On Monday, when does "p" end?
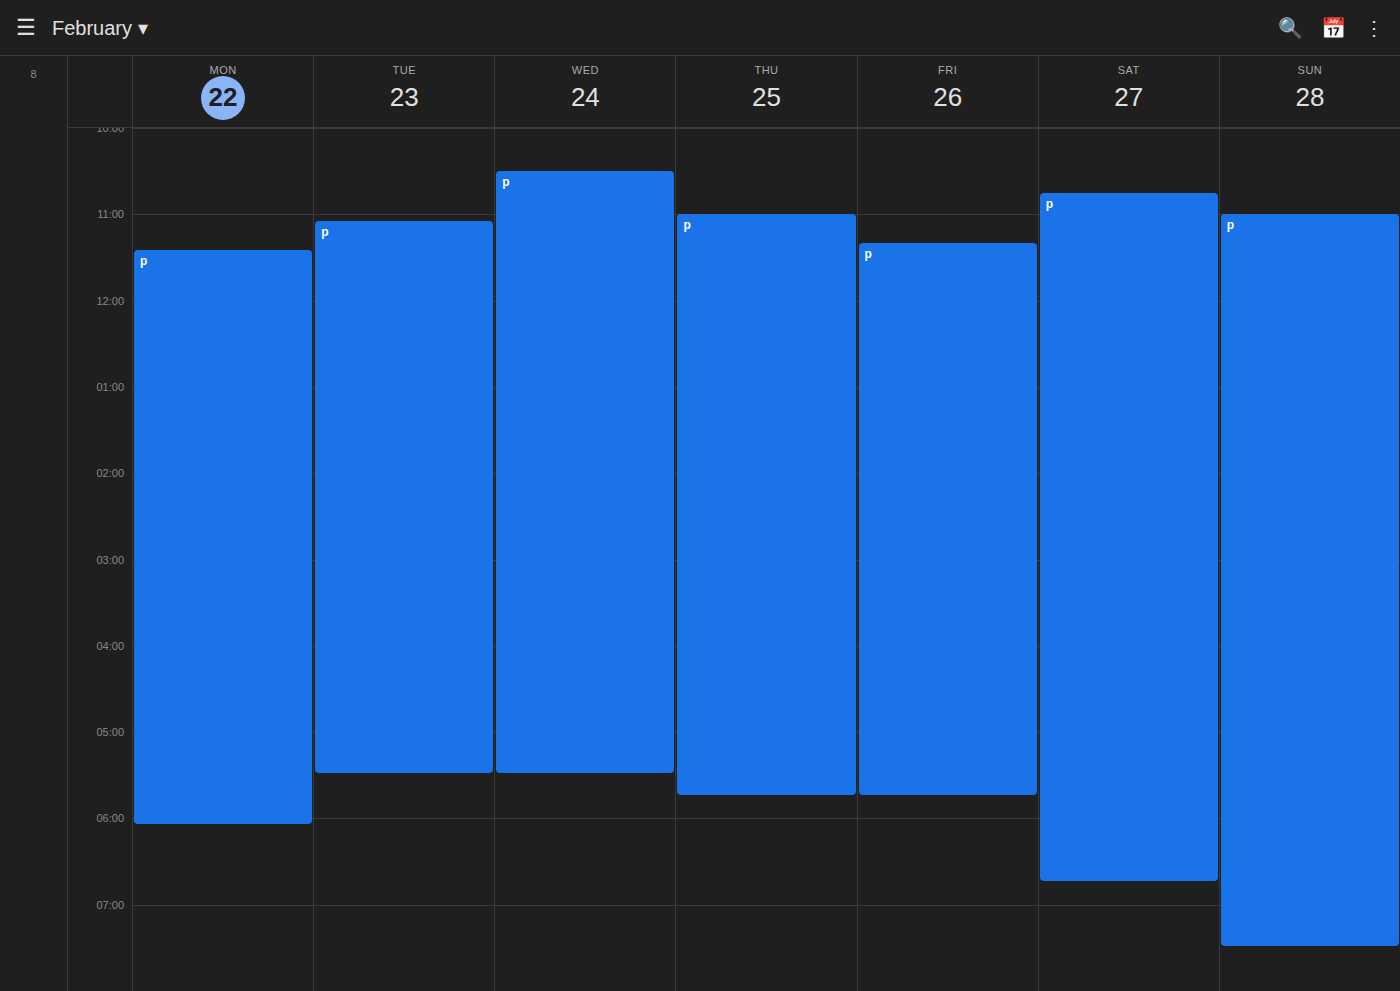
6:05 PM